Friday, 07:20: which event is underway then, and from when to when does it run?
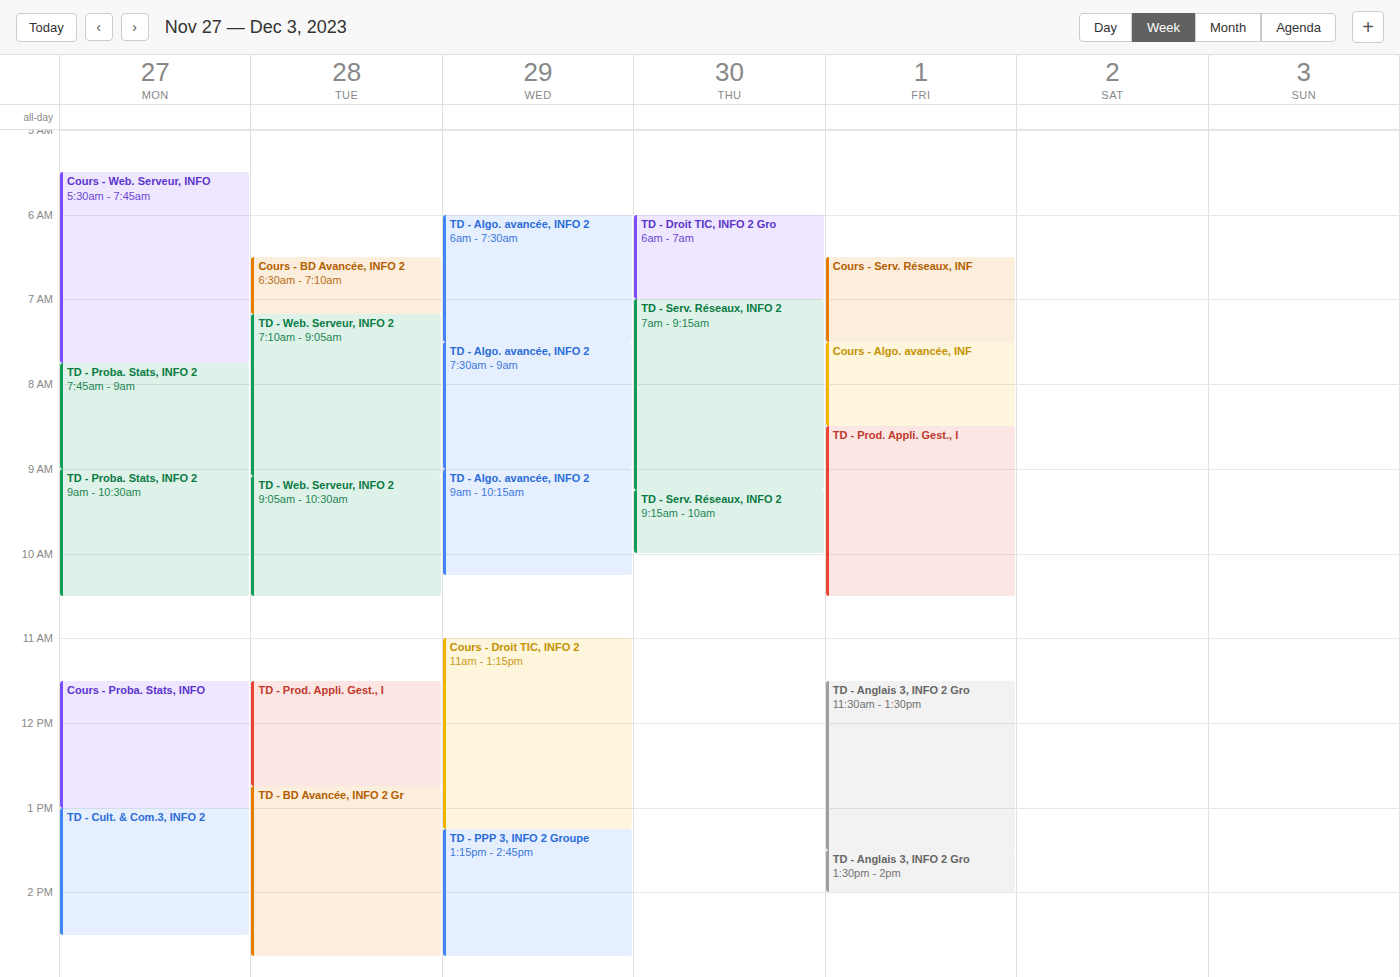
"Cours - Serv. Réseaux, INF", 06:30 to 07:30